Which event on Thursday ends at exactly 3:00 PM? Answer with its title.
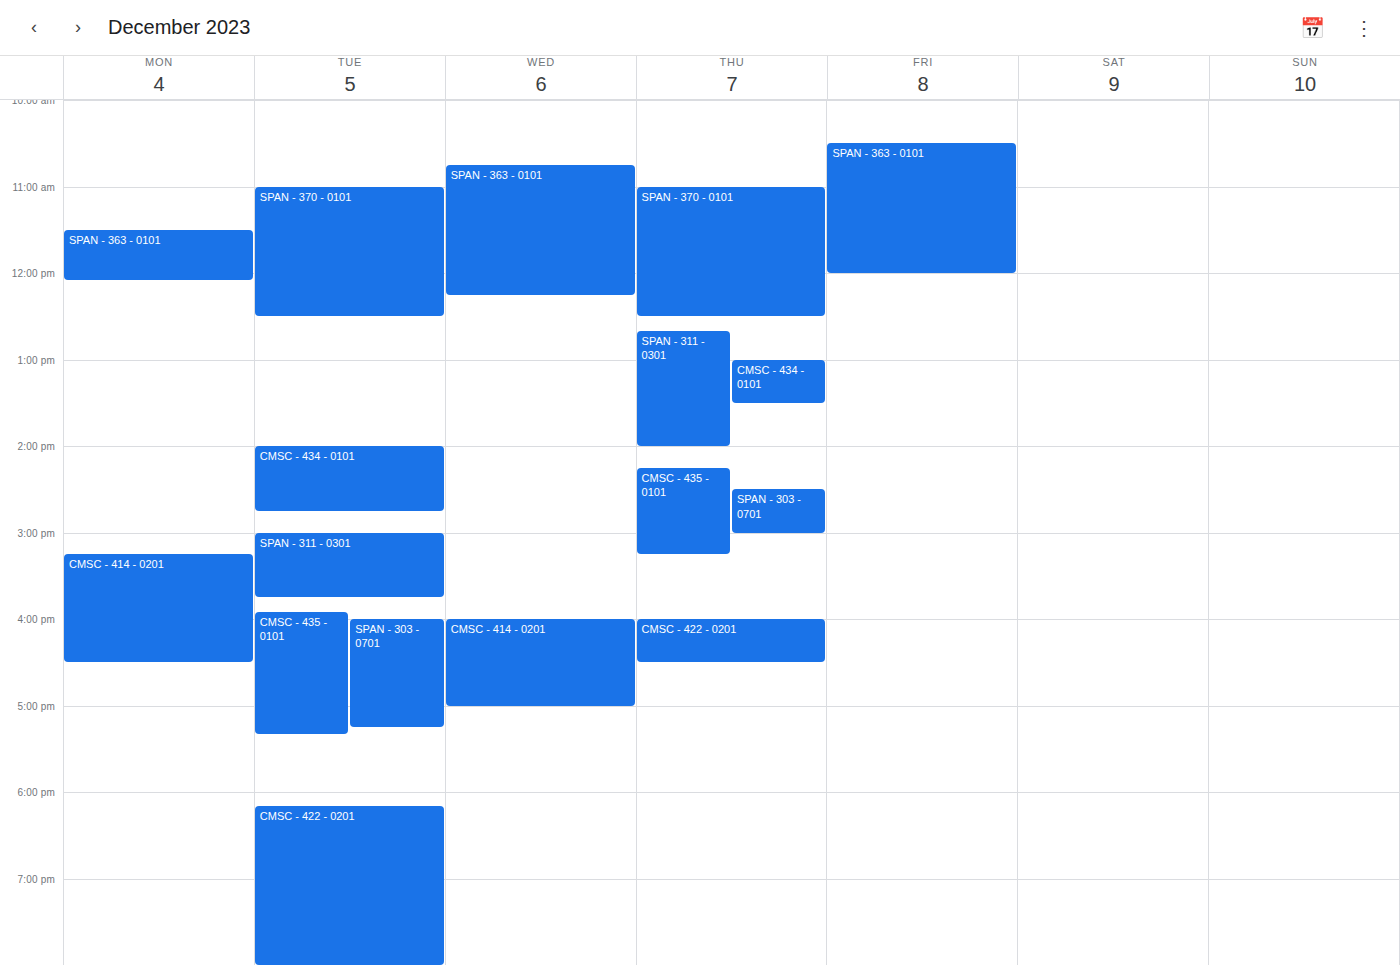
"SPAN - 303 - 0701"